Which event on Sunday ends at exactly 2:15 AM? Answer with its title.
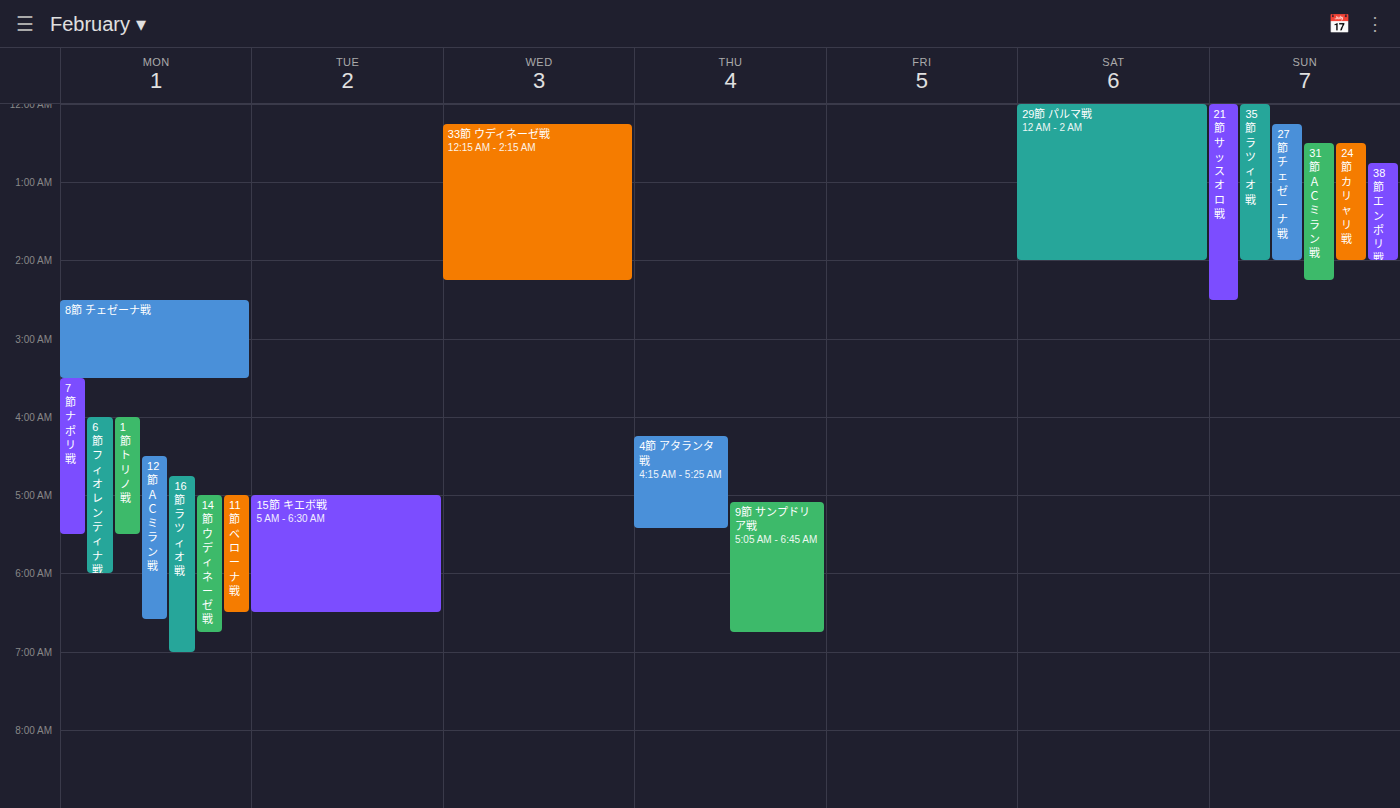
"31節 ＡＣミラン戦"